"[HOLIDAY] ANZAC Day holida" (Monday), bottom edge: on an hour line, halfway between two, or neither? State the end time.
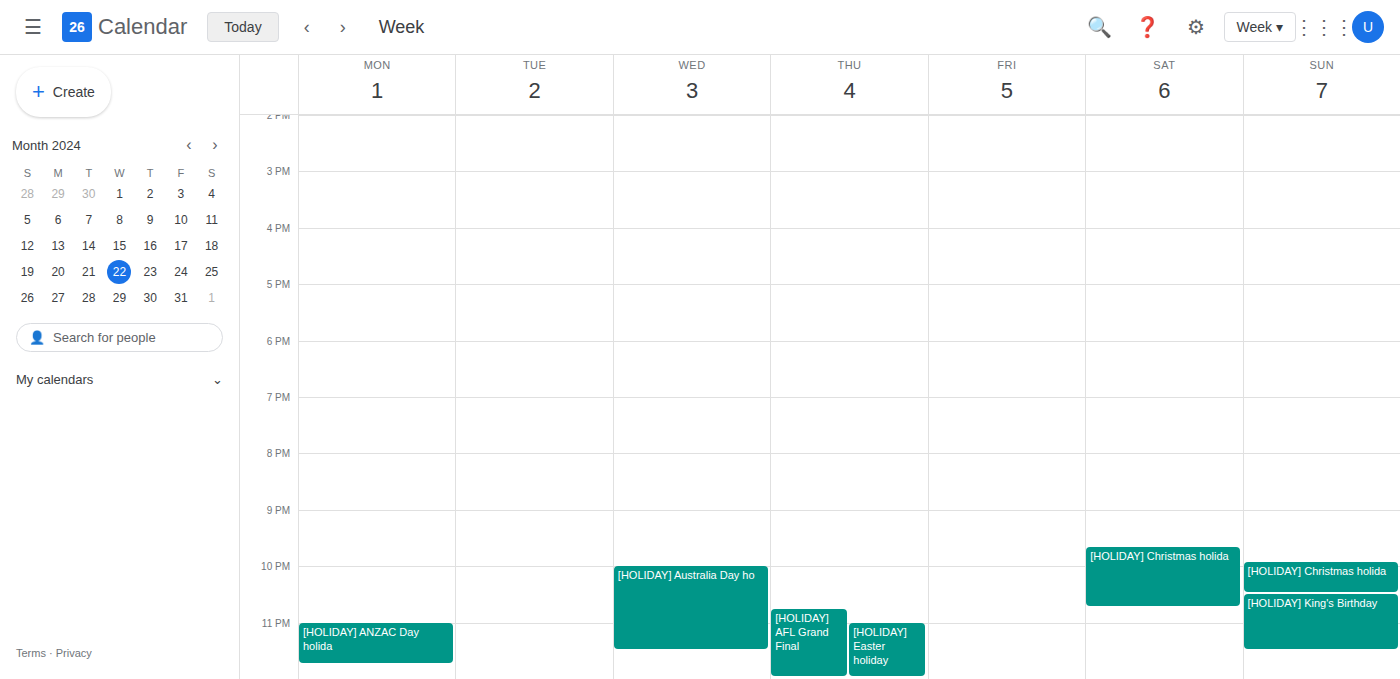
11:45 PM -- neither: three quarters of the way from the 11 PM line to the 12 AM line.